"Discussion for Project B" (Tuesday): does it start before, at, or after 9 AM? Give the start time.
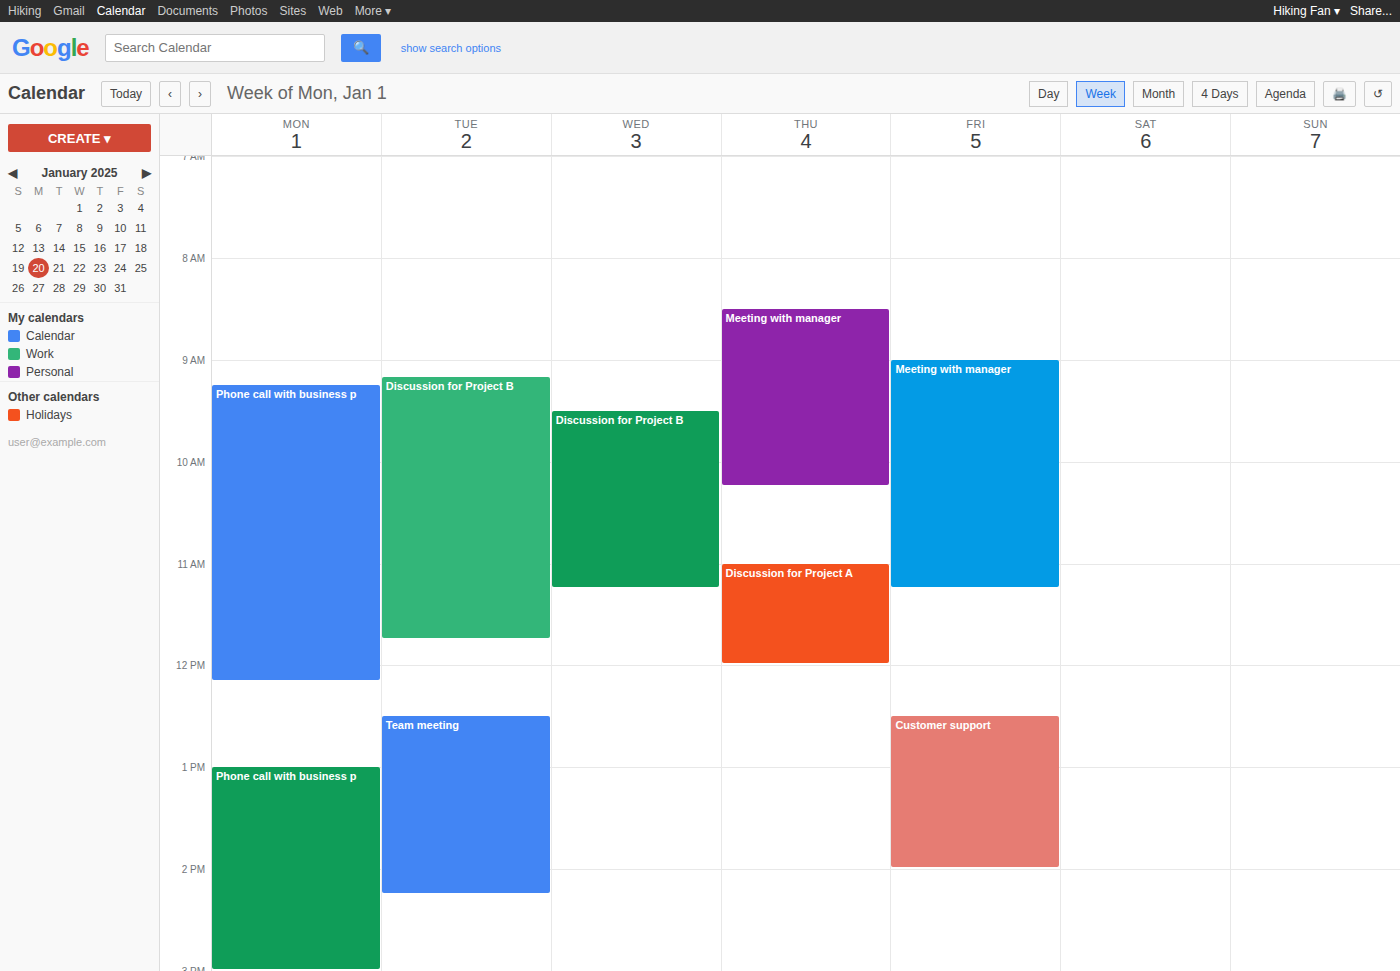
9:10 AM -- after 9 AM, 10 minutes below the 9 AM line.